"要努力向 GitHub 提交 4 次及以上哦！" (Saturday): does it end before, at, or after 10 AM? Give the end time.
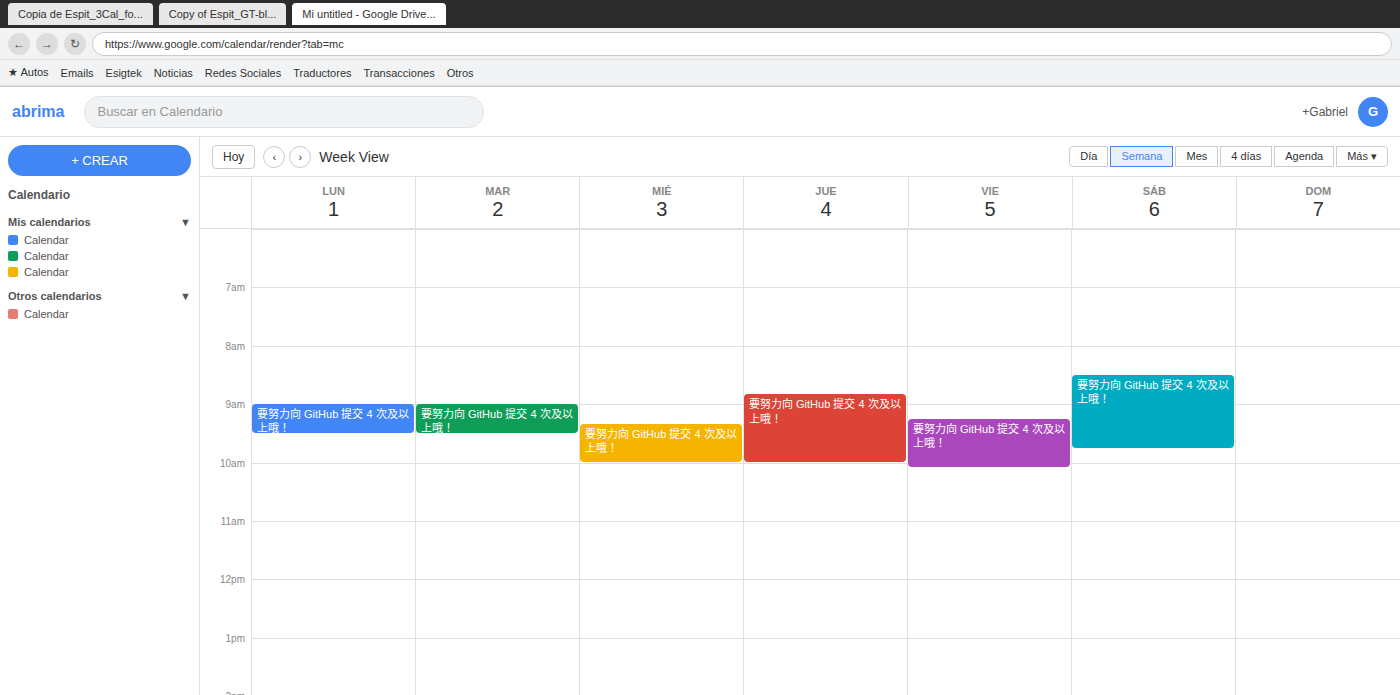
9:45 AM -- before 10 AM, 15 minutes above the 10 AM line.